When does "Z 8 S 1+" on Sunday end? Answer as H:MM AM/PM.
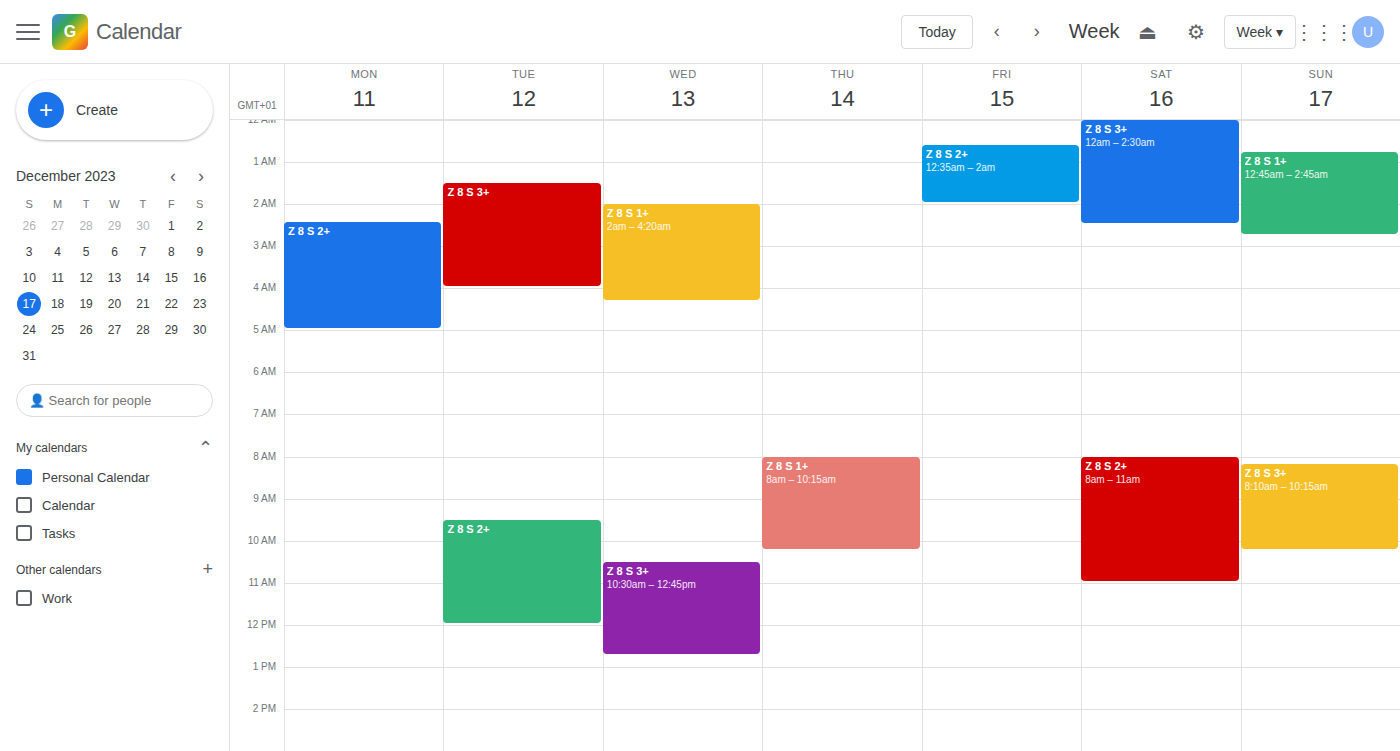
2:45 AM